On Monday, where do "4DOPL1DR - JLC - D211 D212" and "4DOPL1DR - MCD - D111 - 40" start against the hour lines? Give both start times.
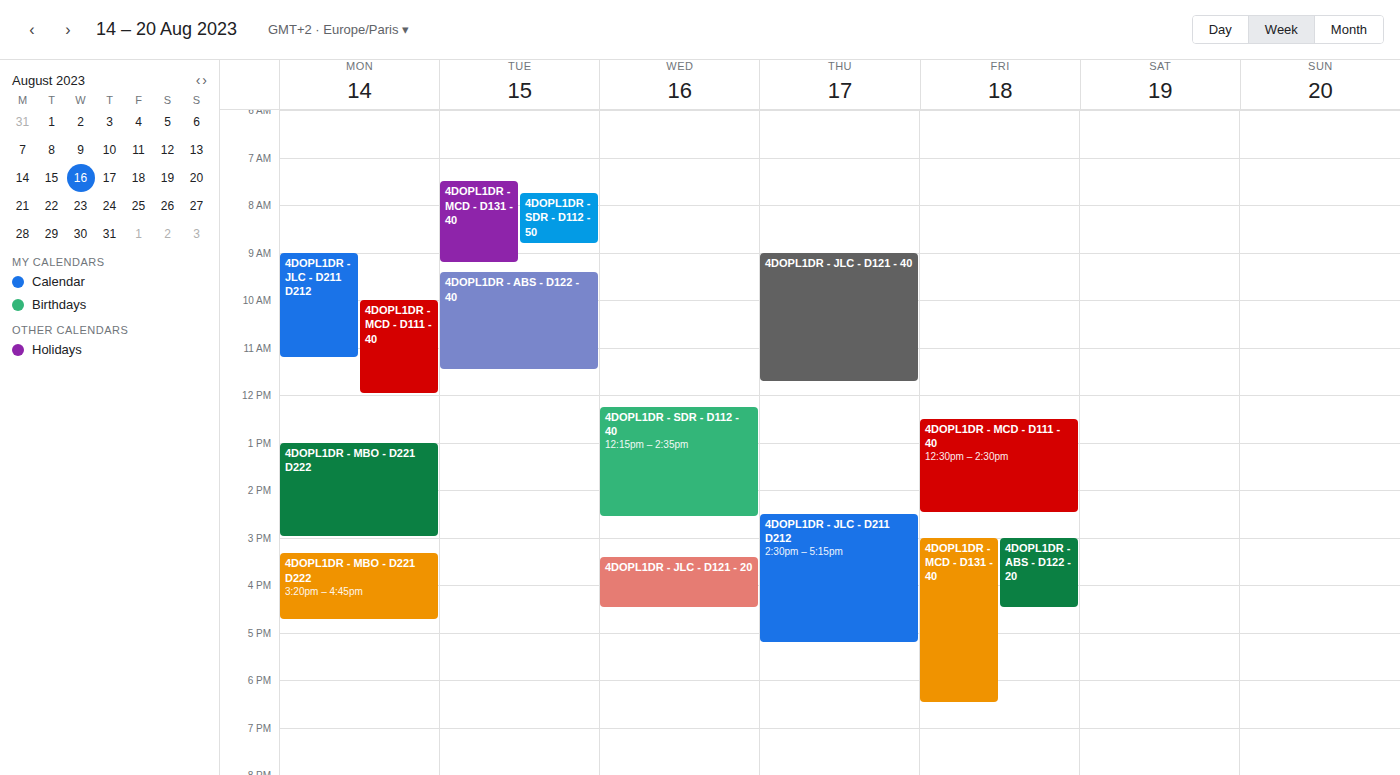
"4DOPL1DR - JLC - D211 D212": 9:00 AM, exactly on the 9 AM line. "4DOPL1DR - MCD - D111 - 40": 10:00 AM, exactly on the 10 AM line.